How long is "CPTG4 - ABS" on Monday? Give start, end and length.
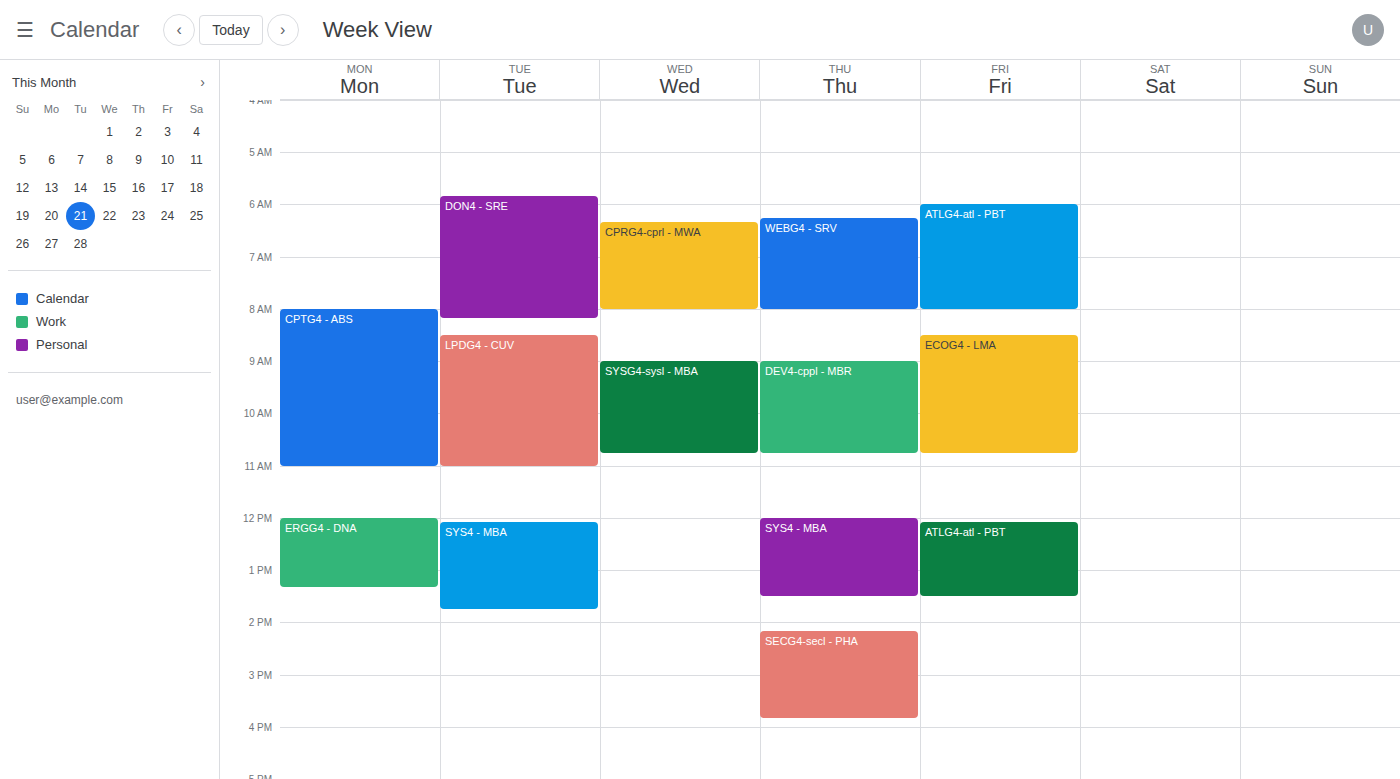
8:00 AM to 11:00 AM, 3 hours